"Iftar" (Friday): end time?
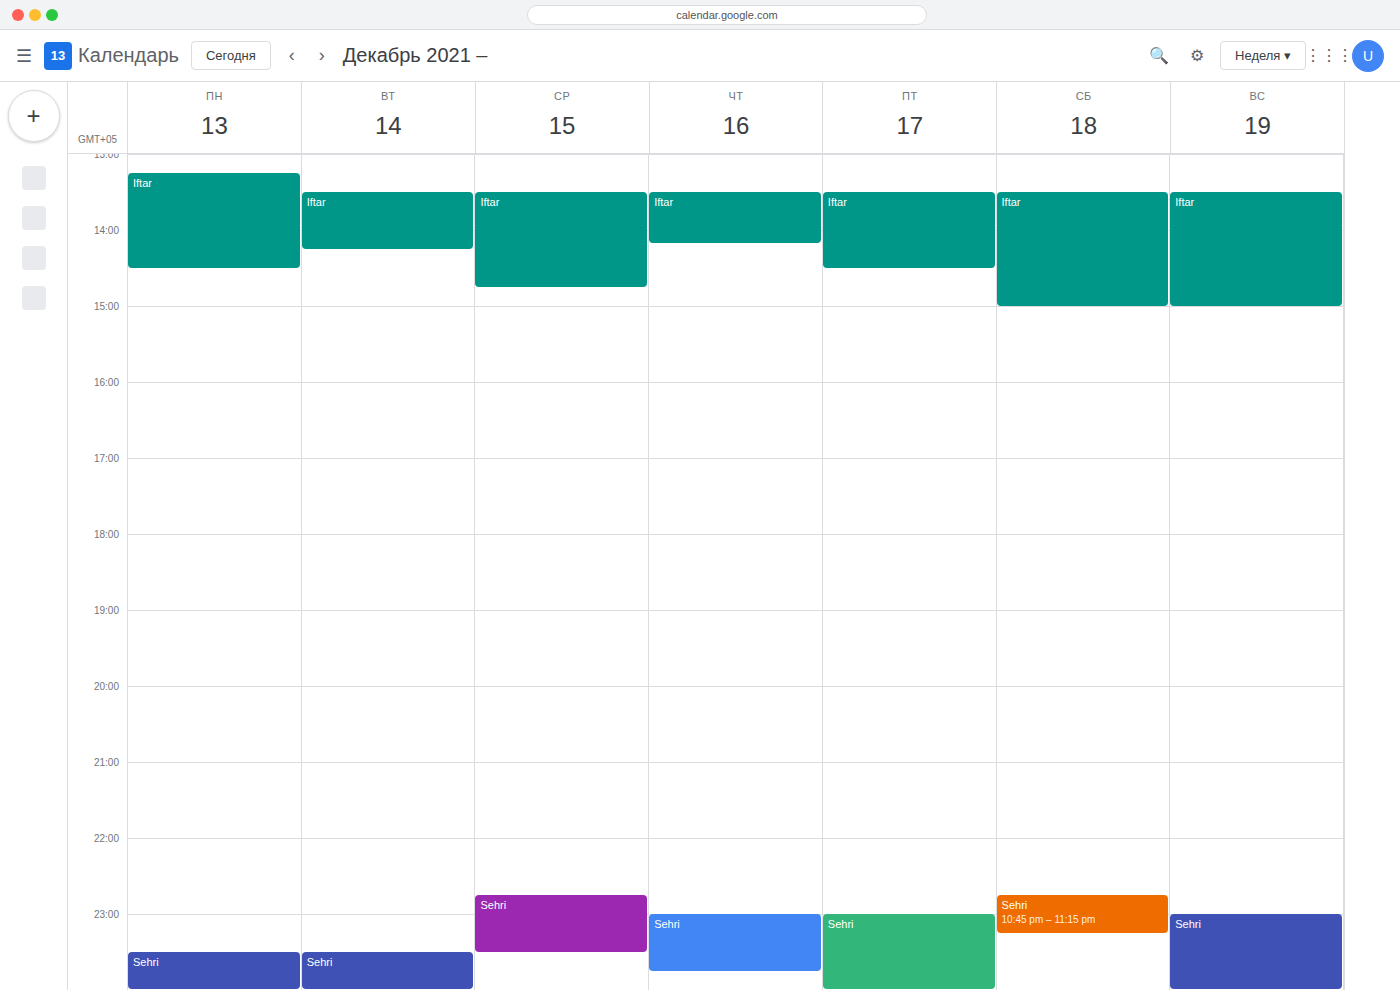
2:30 PM